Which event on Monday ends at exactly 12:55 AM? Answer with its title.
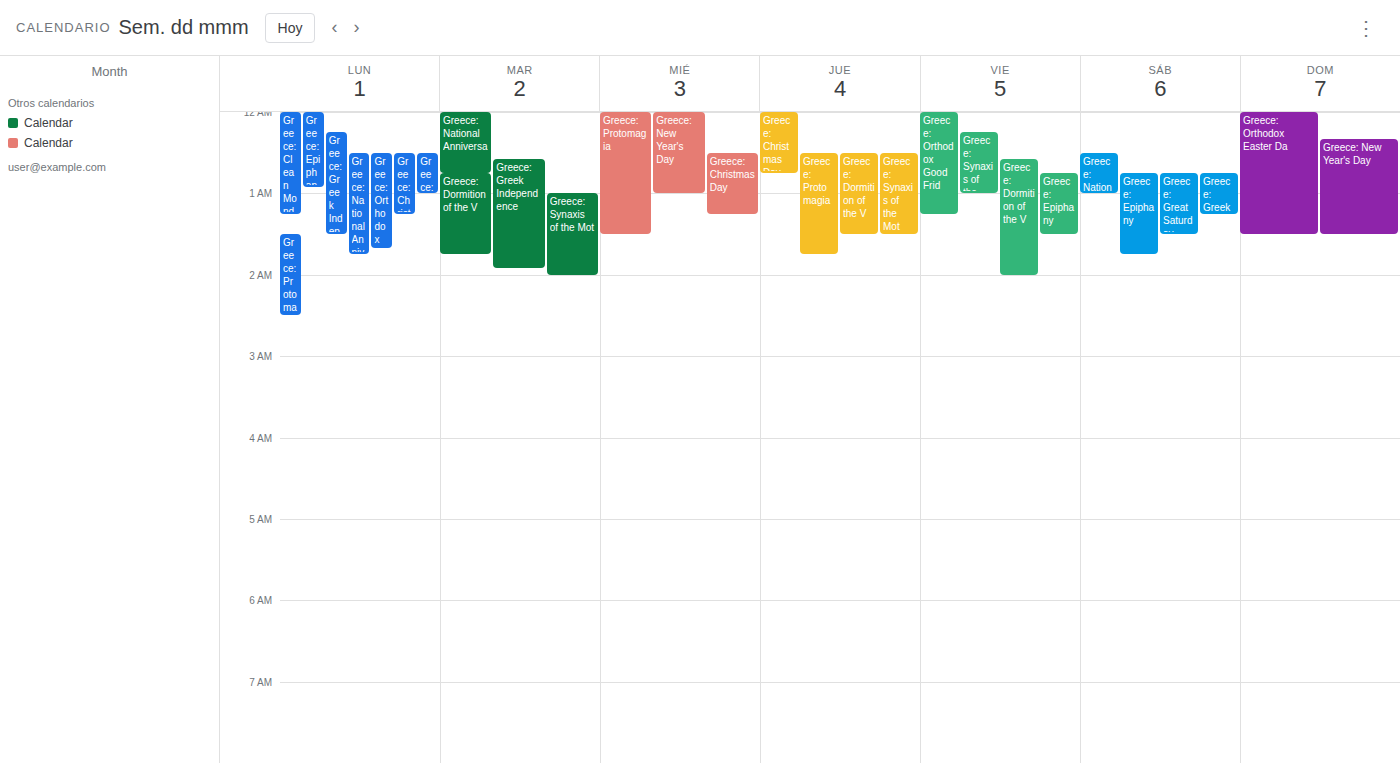
"Greece: Epiphany"